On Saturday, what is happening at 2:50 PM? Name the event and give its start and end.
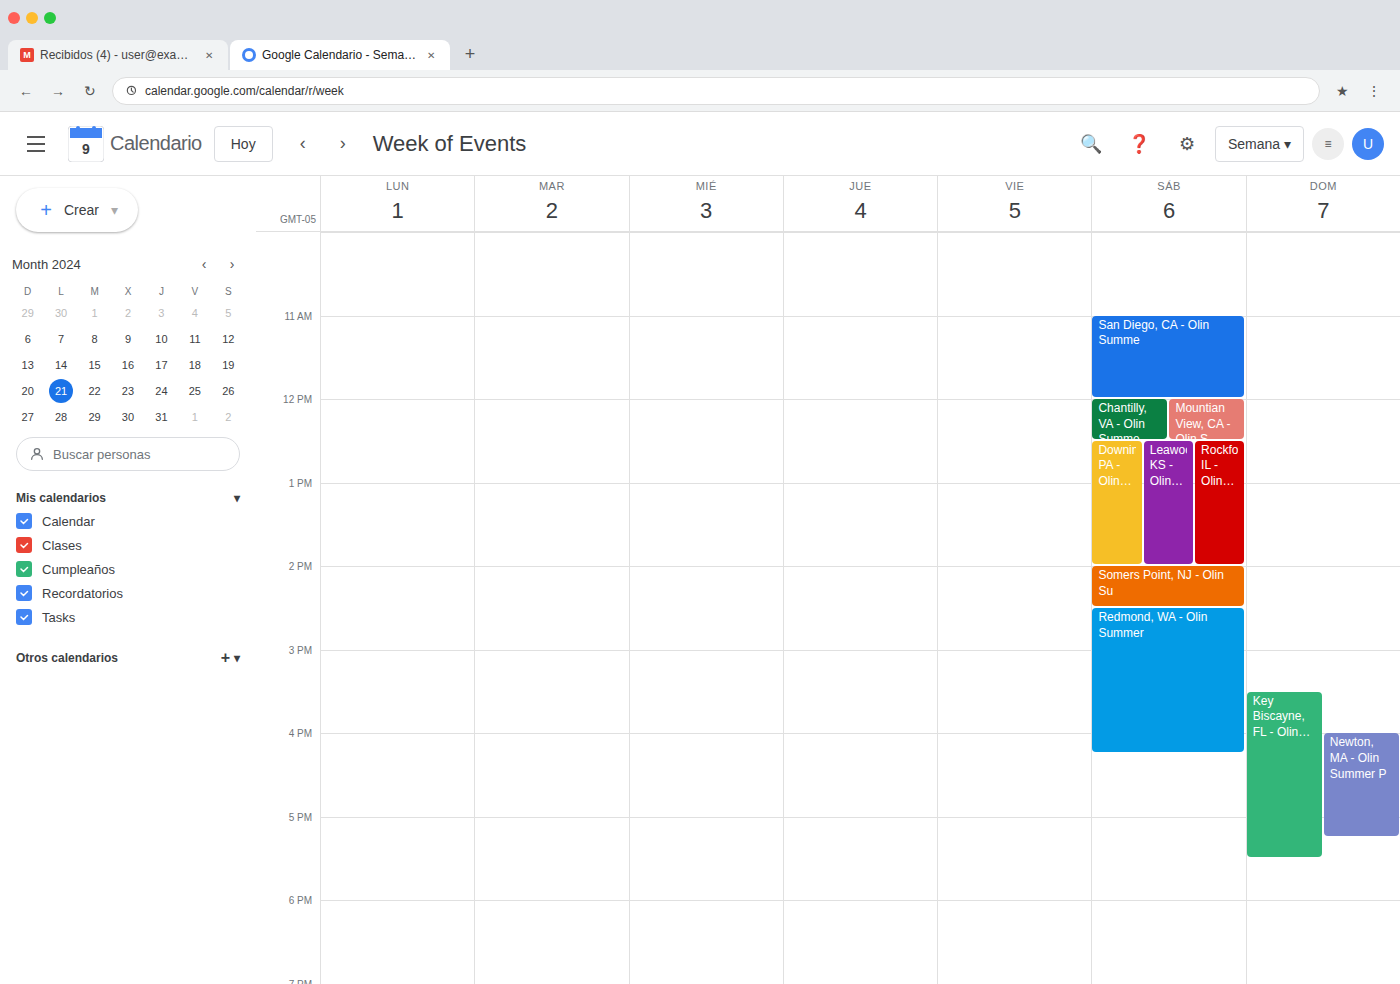
"Redmond, WA - Olin Summer", 2:30 PM to 4:15 PM